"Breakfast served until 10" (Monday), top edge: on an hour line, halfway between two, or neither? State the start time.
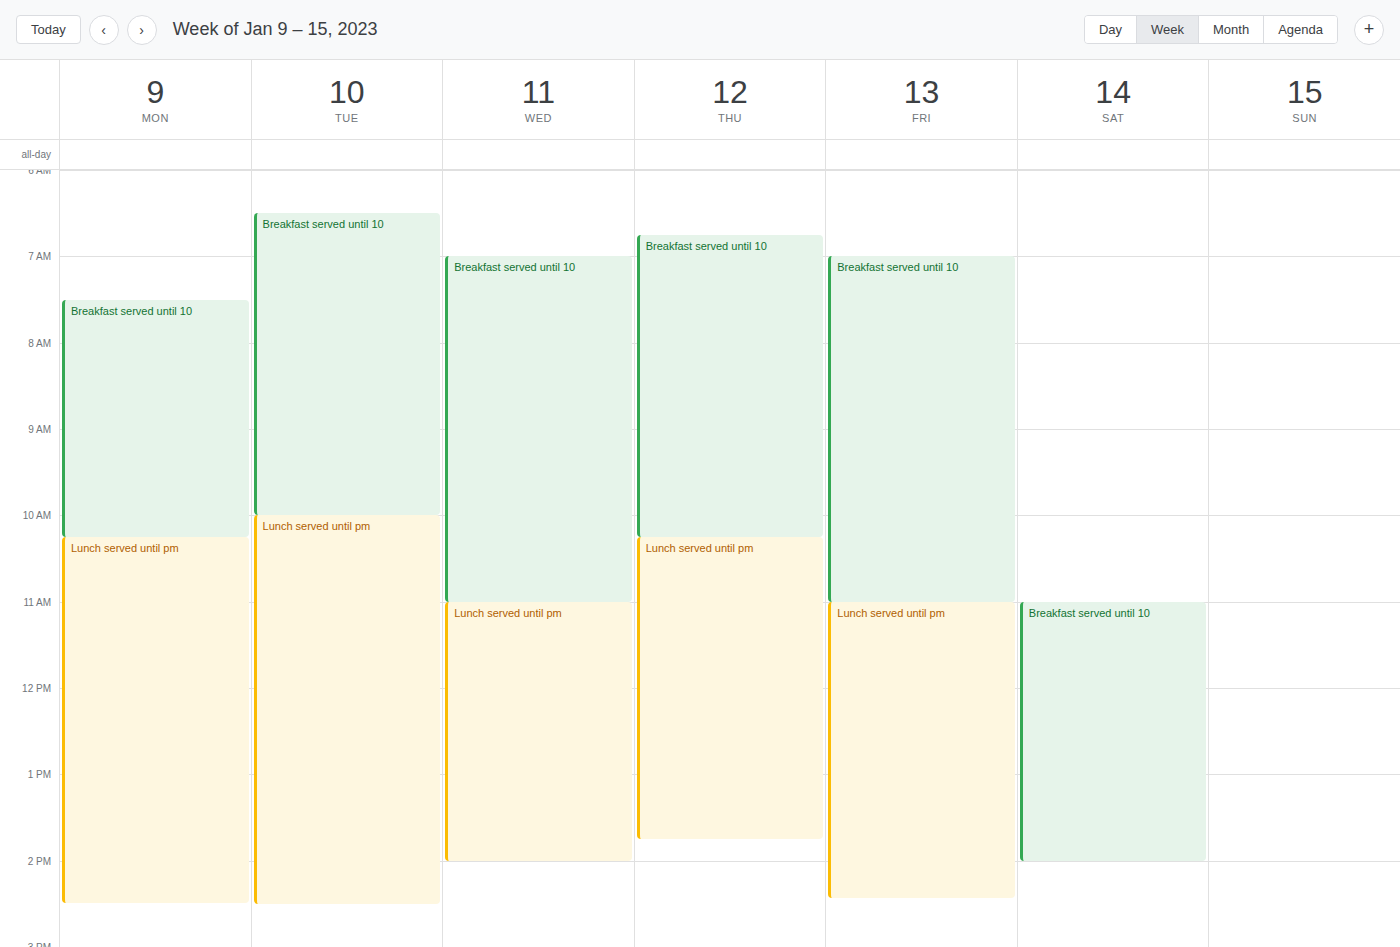
7:30 AM -- halfway between the 7 AM and 8 AM lines.